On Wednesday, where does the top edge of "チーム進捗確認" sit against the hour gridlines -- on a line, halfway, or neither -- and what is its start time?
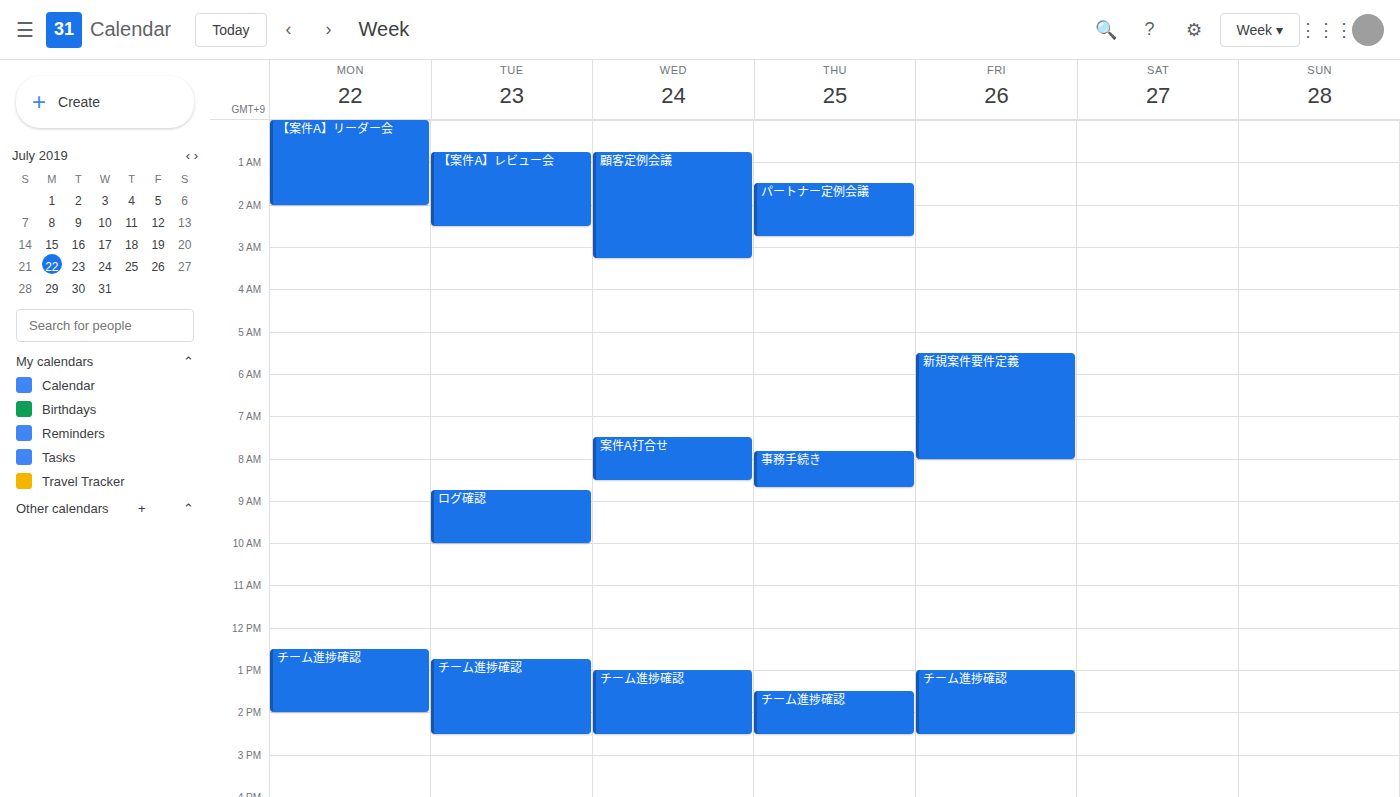
1:00 PM -- exactly on the 1 PM line.